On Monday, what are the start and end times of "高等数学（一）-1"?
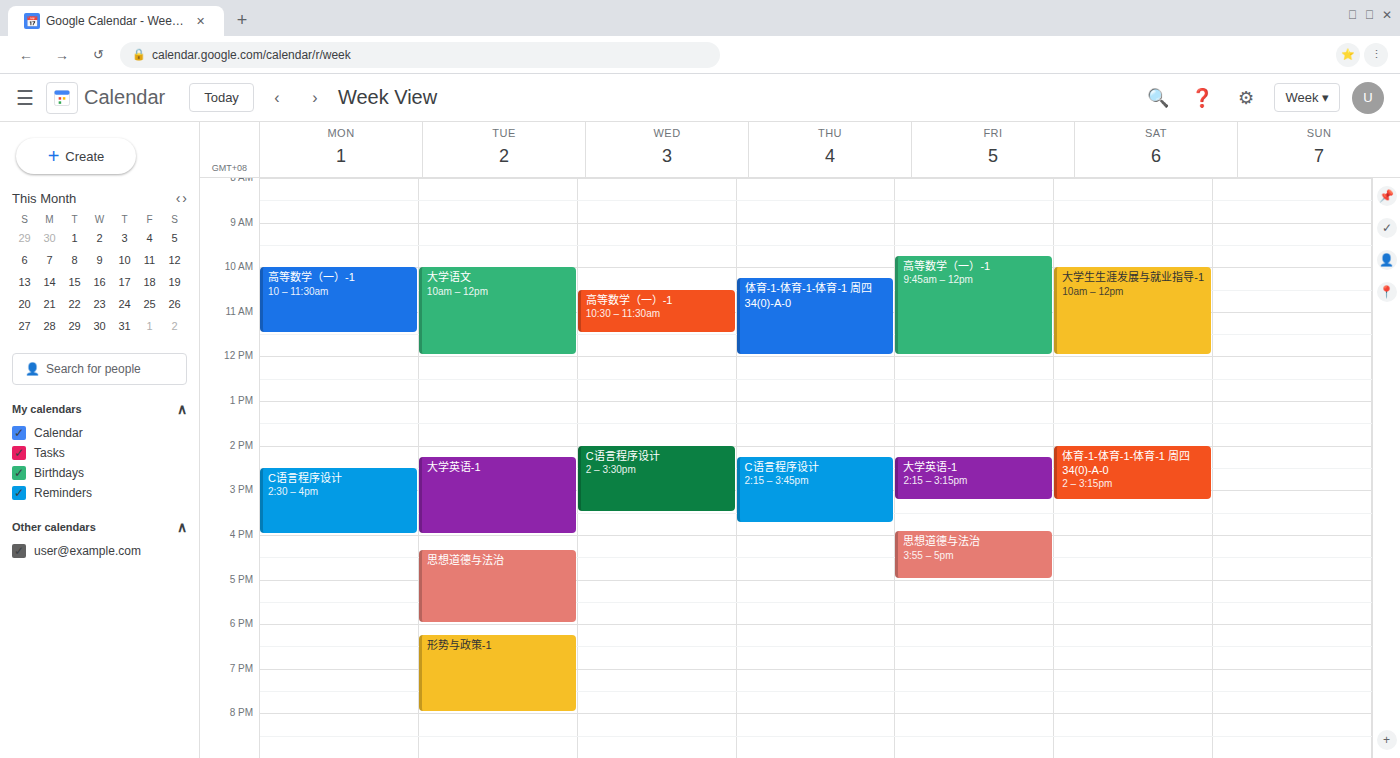
10:00 AM to 11:30 AM